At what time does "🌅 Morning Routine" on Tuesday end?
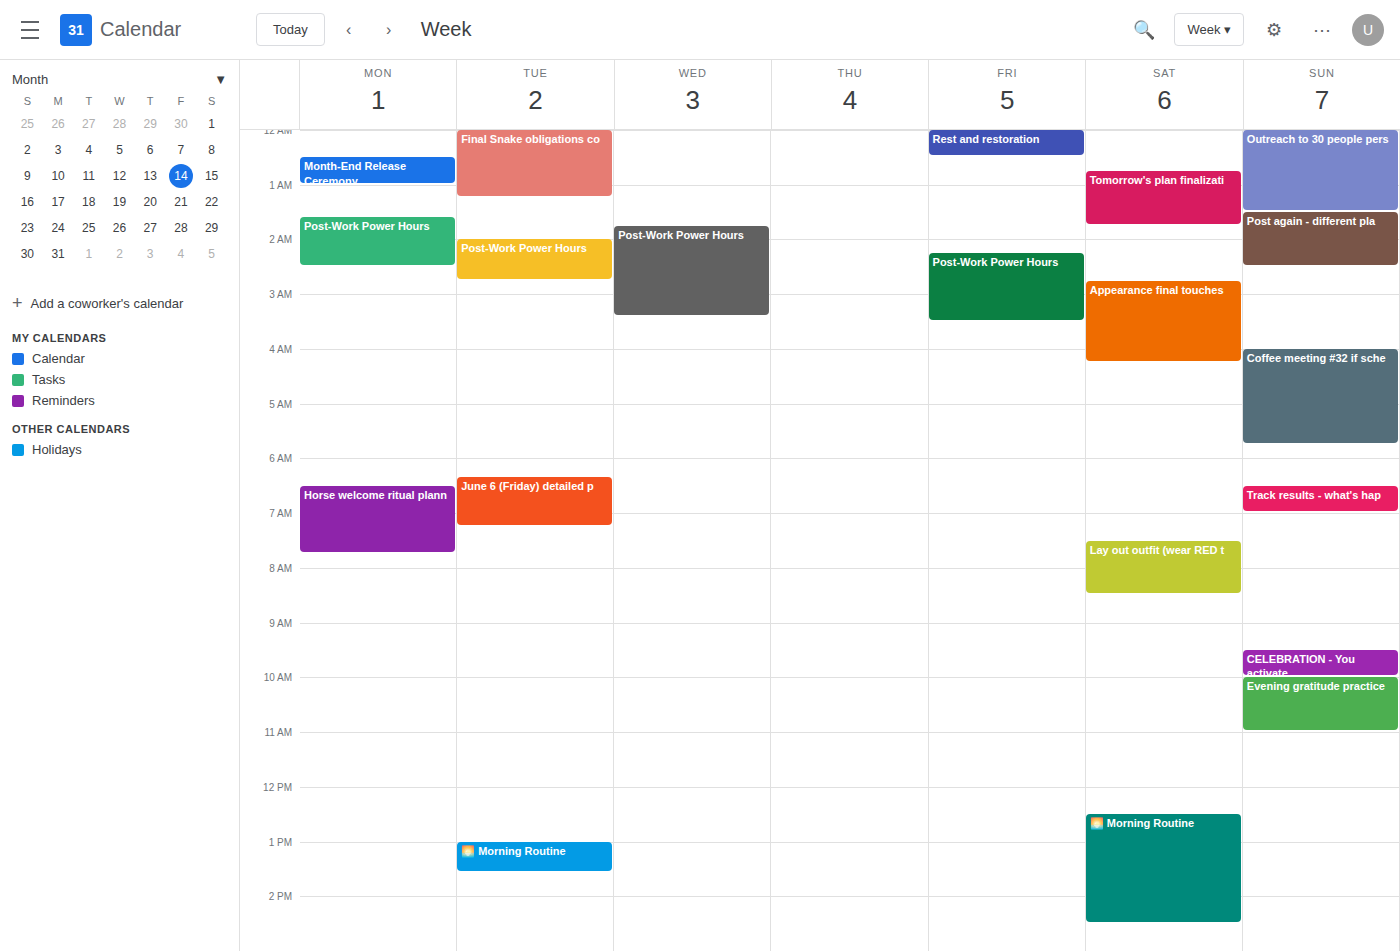
1:35 PM